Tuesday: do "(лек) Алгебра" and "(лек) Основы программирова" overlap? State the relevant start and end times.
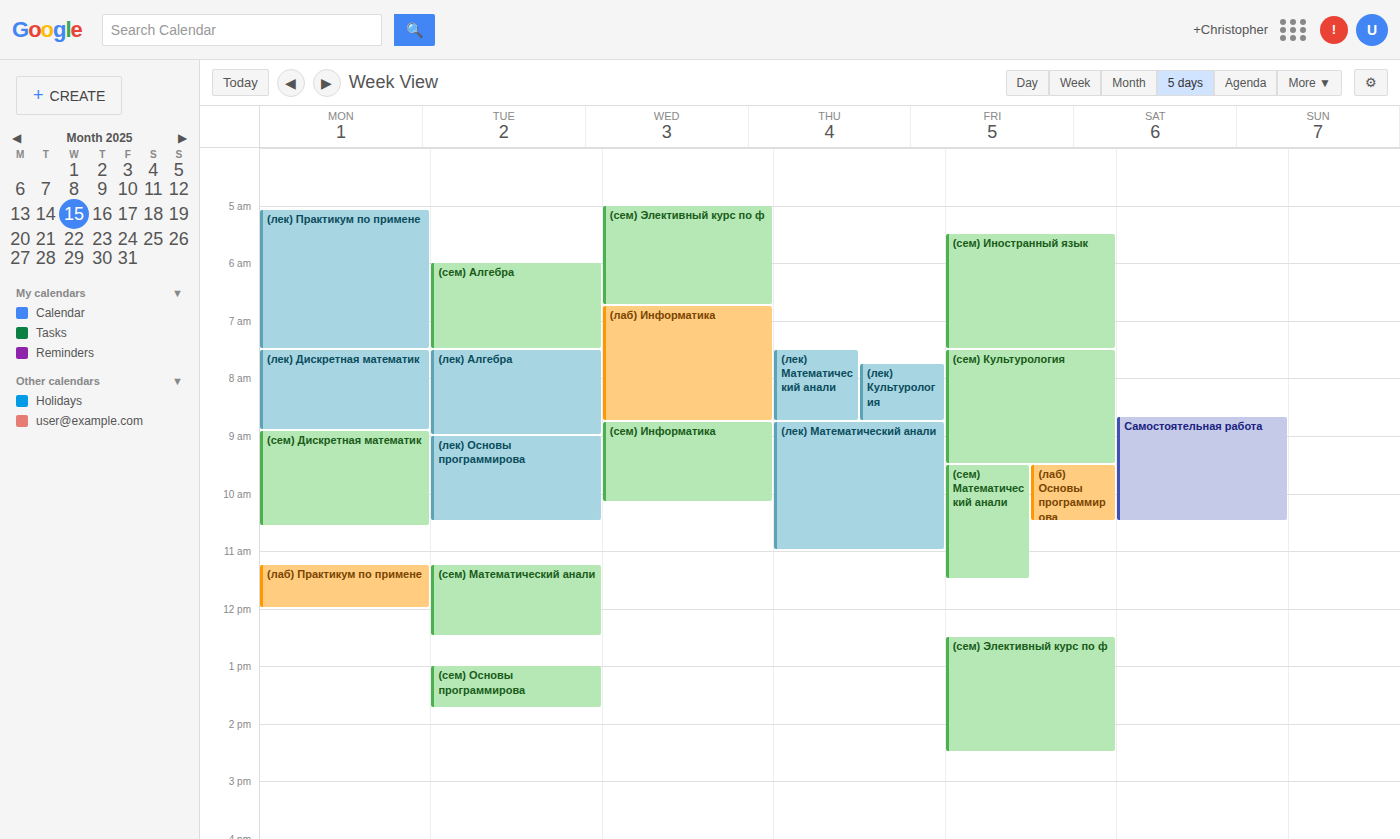
"(лек) Алгебра" ends at 9:00 AM, exactly when "(лек) Основы программирова" starts -- they touch but do not overlap.